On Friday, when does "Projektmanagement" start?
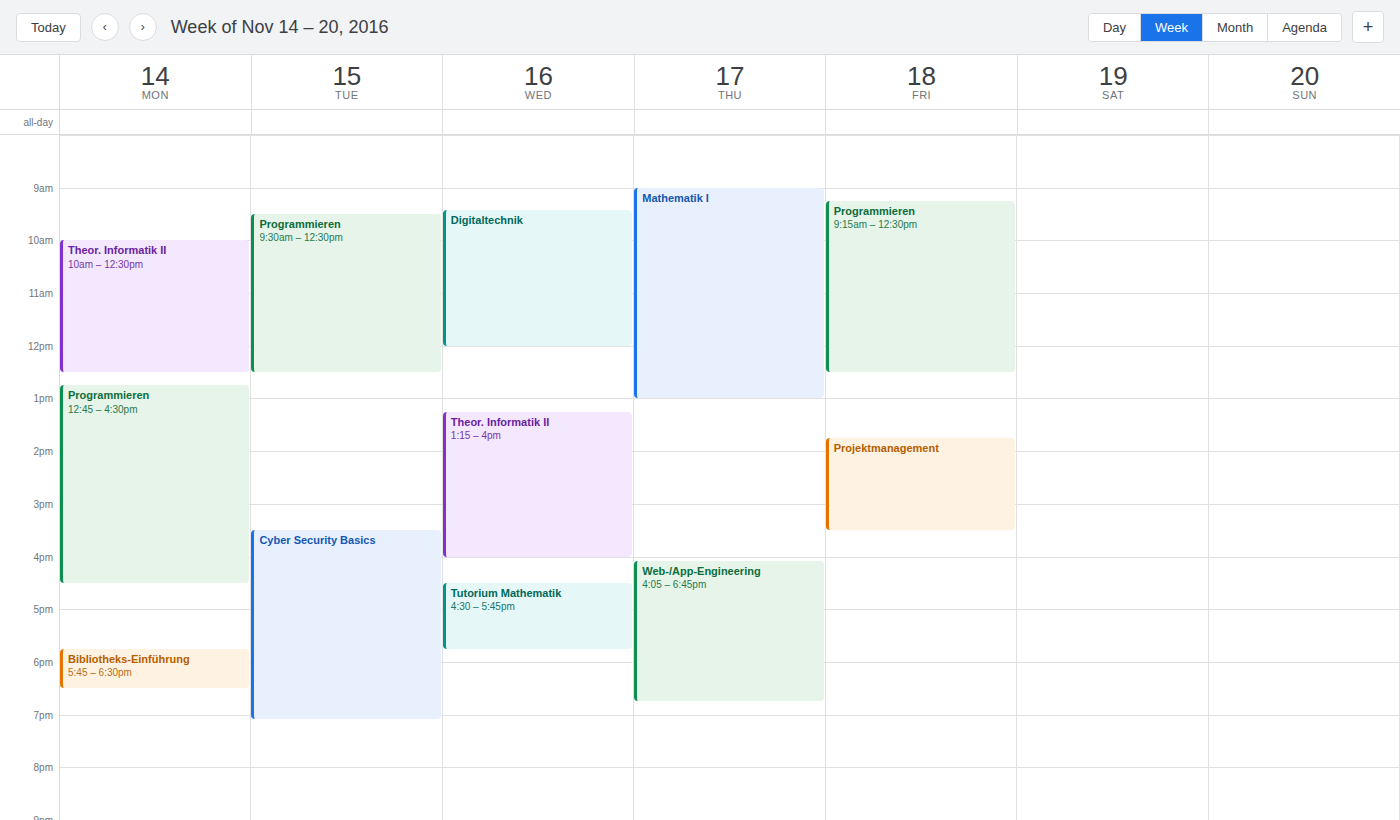
1:45 PM